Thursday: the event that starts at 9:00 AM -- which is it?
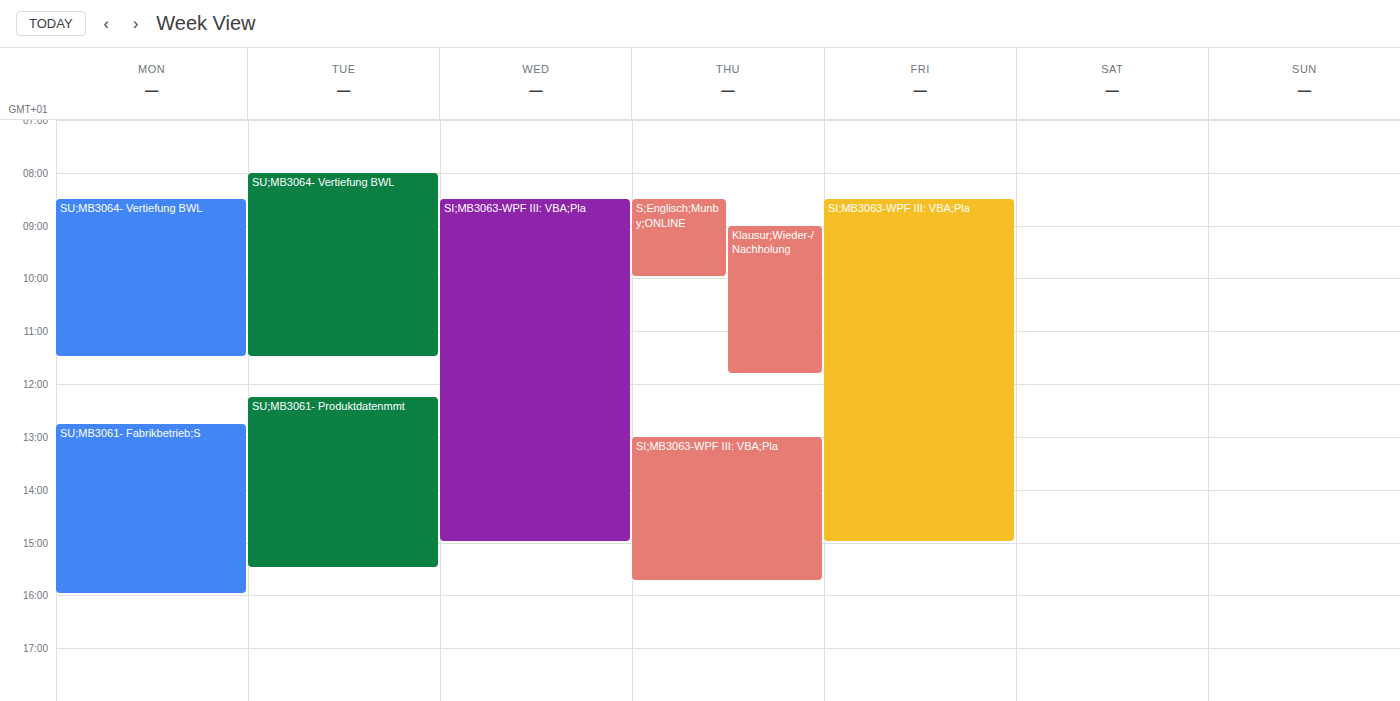
"Klausur;Wieder-/Nachholung"